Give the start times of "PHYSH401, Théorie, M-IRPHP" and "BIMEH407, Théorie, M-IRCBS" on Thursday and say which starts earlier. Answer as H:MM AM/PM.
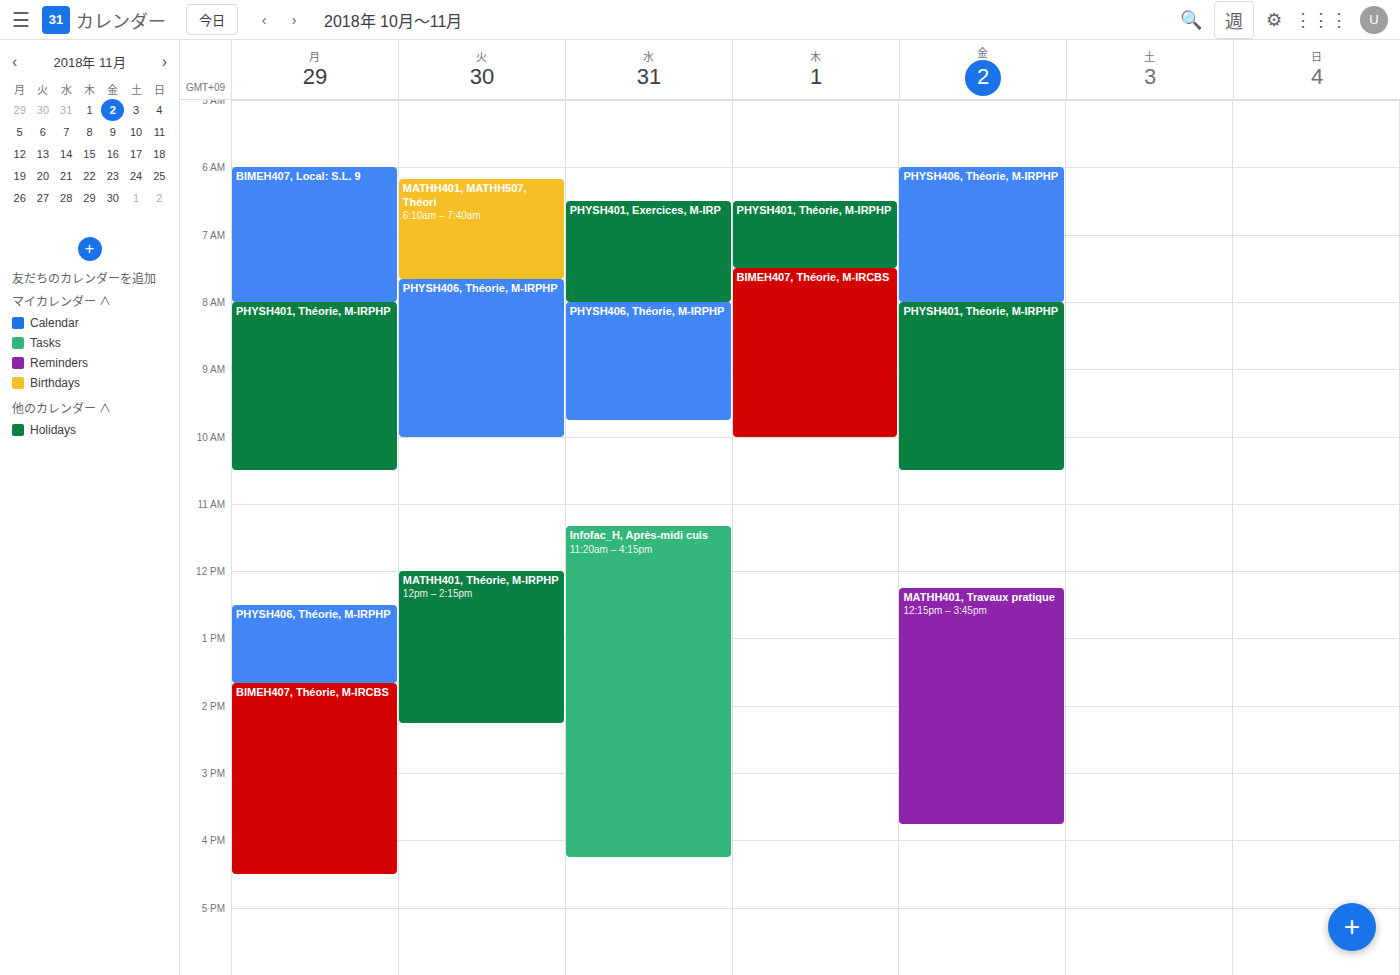
"PHYSH401, Théorie, M-IRPHP" 6:30 AM; "BIMEH407, Théorie, M-IRCBS" 7:30 AM.